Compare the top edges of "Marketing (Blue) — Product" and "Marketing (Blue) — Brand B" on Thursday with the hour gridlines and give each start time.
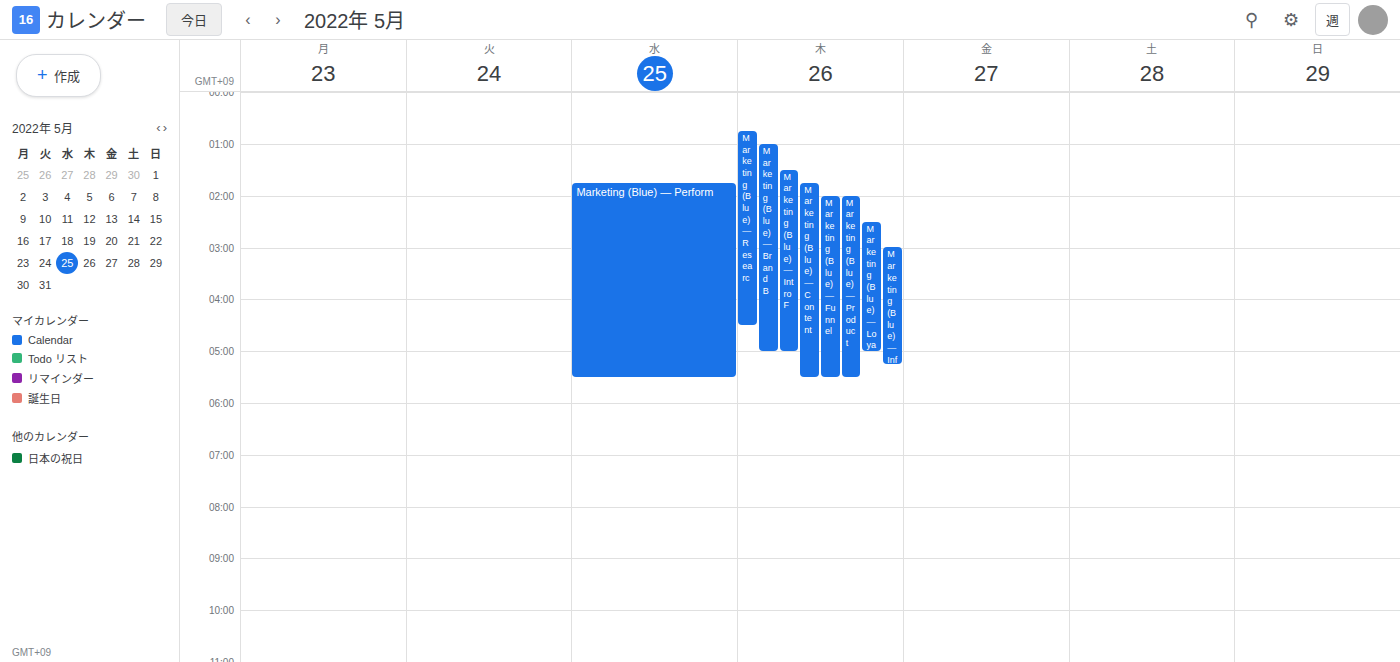
"Marketing (Blue) — Product": 2:00 AM, exactly on the 2 AM line. "Marketing (Blue) — Brand B": 1:00 AM, exactly on the 1 AM line.